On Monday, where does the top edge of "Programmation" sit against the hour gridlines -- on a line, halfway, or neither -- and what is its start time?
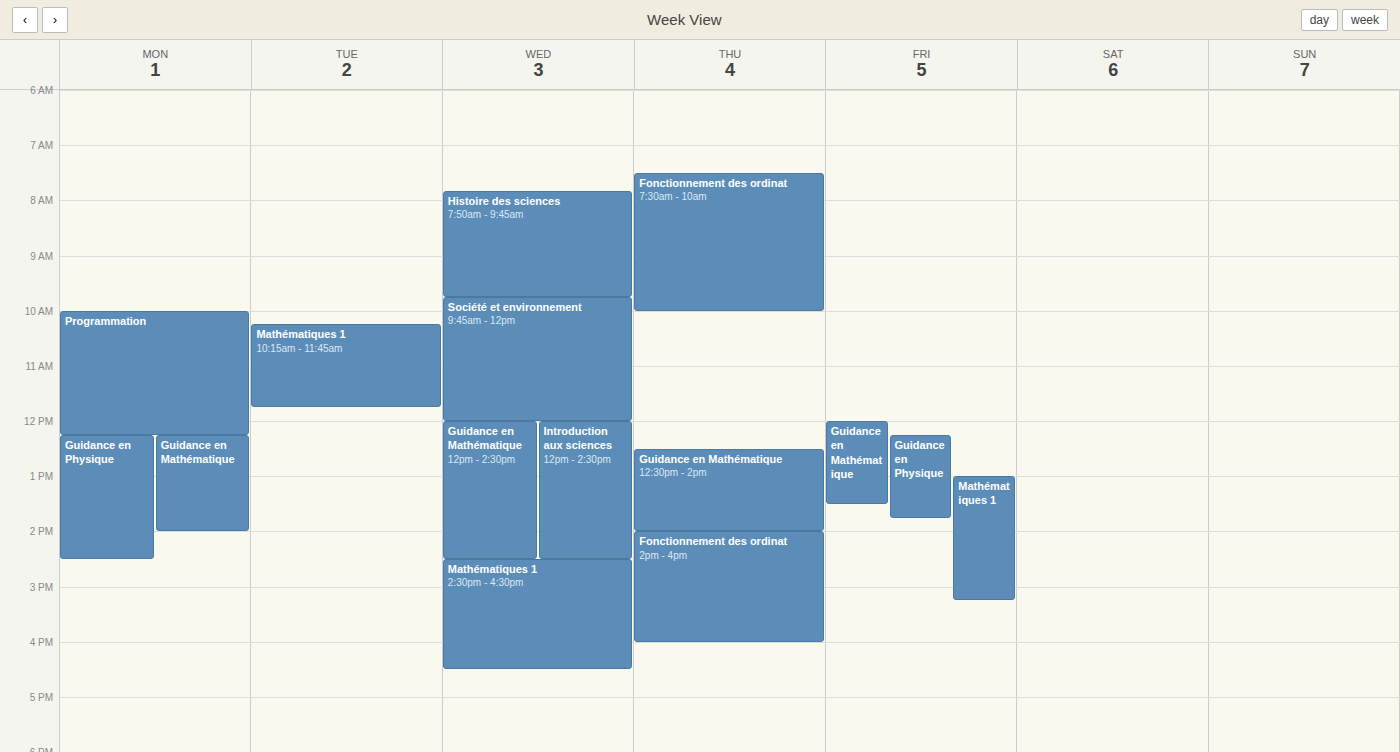
10:00 AM -- exactly on the 10 AM line.